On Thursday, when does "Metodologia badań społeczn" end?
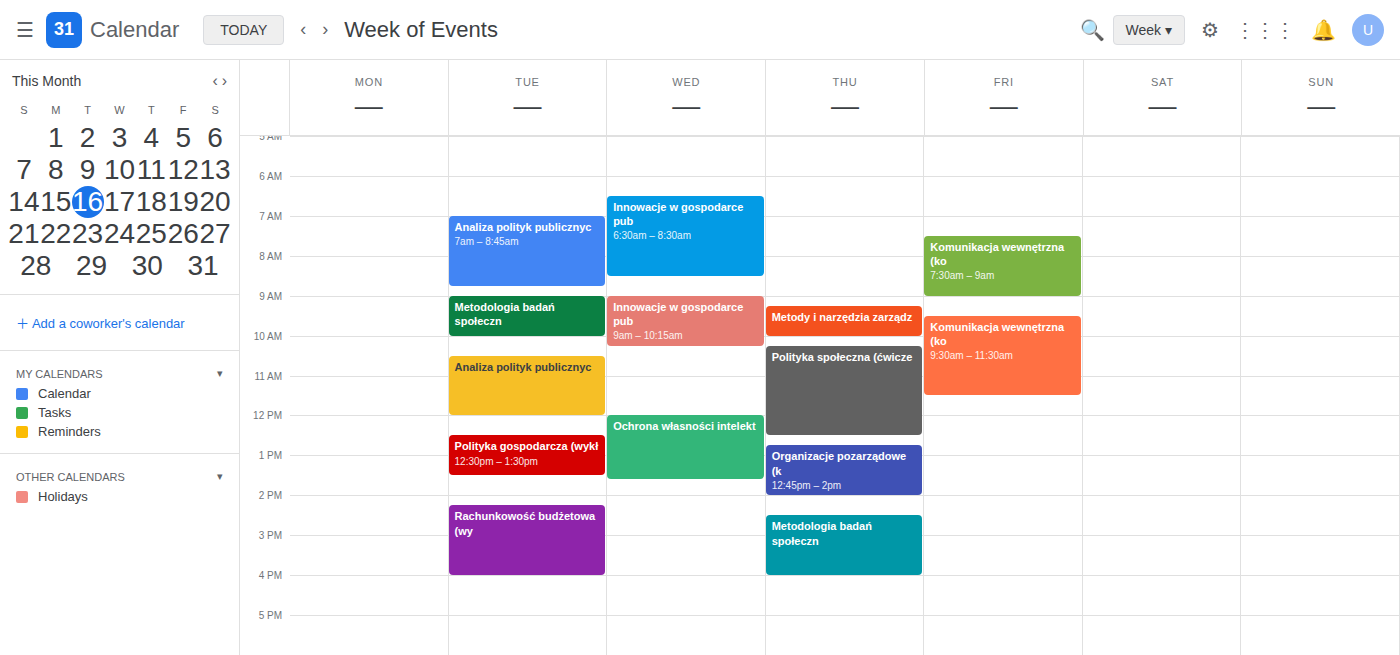
16:00